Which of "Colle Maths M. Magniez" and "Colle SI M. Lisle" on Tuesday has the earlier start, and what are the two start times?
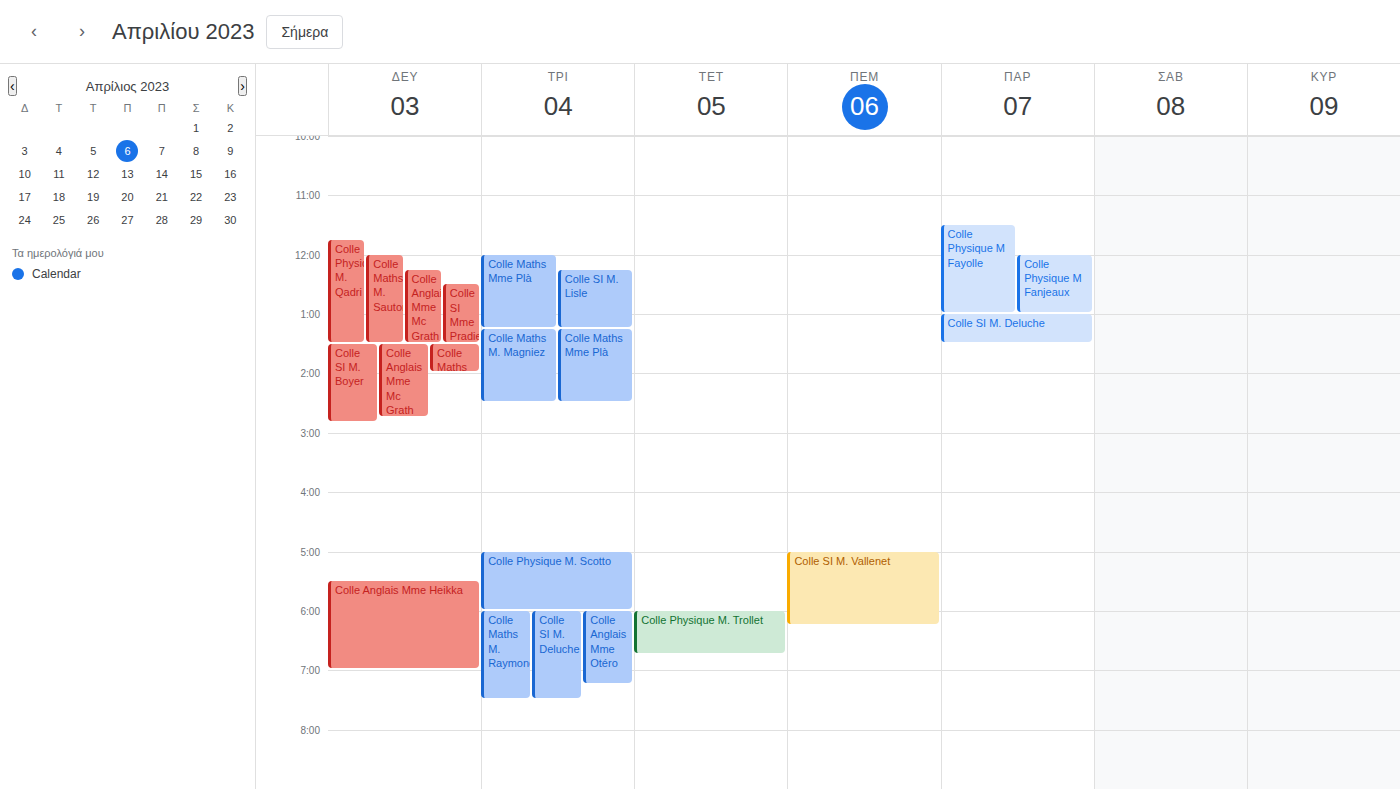
"Colle SI M. Lisle" 12:15 PM; "Colle Maths M. Magniez" 1:15 PM.